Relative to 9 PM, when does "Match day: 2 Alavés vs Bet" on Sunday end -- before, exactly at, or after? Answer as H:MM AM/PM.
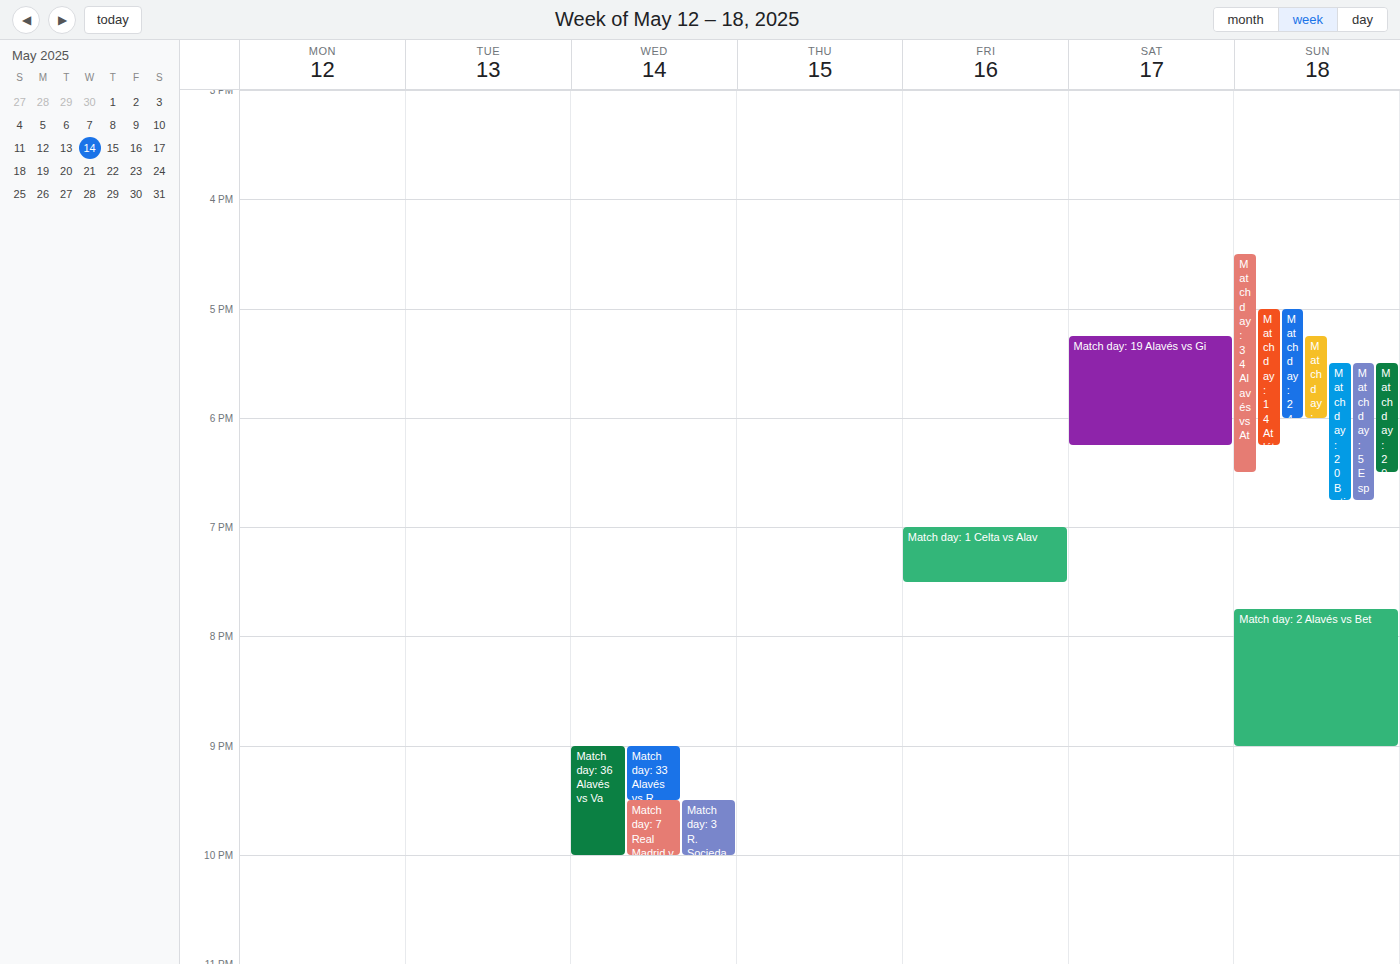
9:00 PM -- exactly at 9 PM, on the 9 PM line.